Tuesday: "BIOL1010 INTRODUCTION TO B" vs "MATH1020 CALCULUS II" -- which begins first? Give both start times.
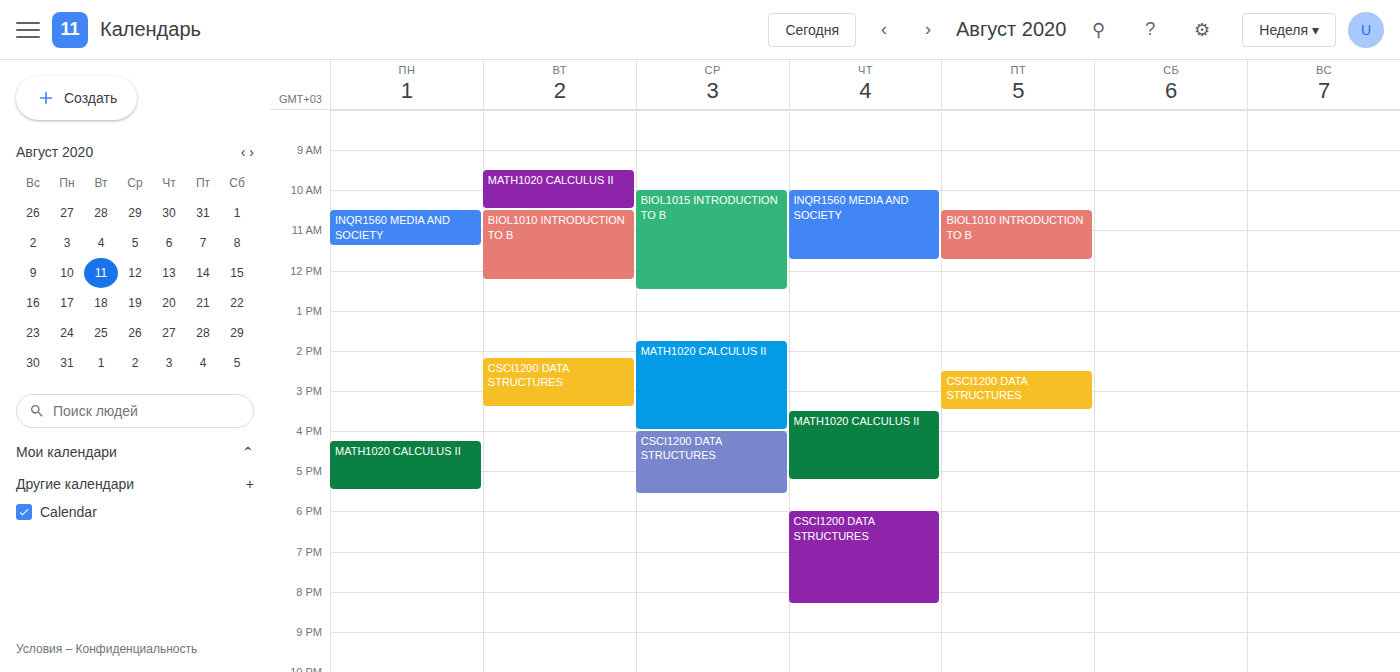
"MATH1020 CALCULUS II" 9:30 AM; "BIOL1010 INTRODUCTION TO B" 10:30 AM.